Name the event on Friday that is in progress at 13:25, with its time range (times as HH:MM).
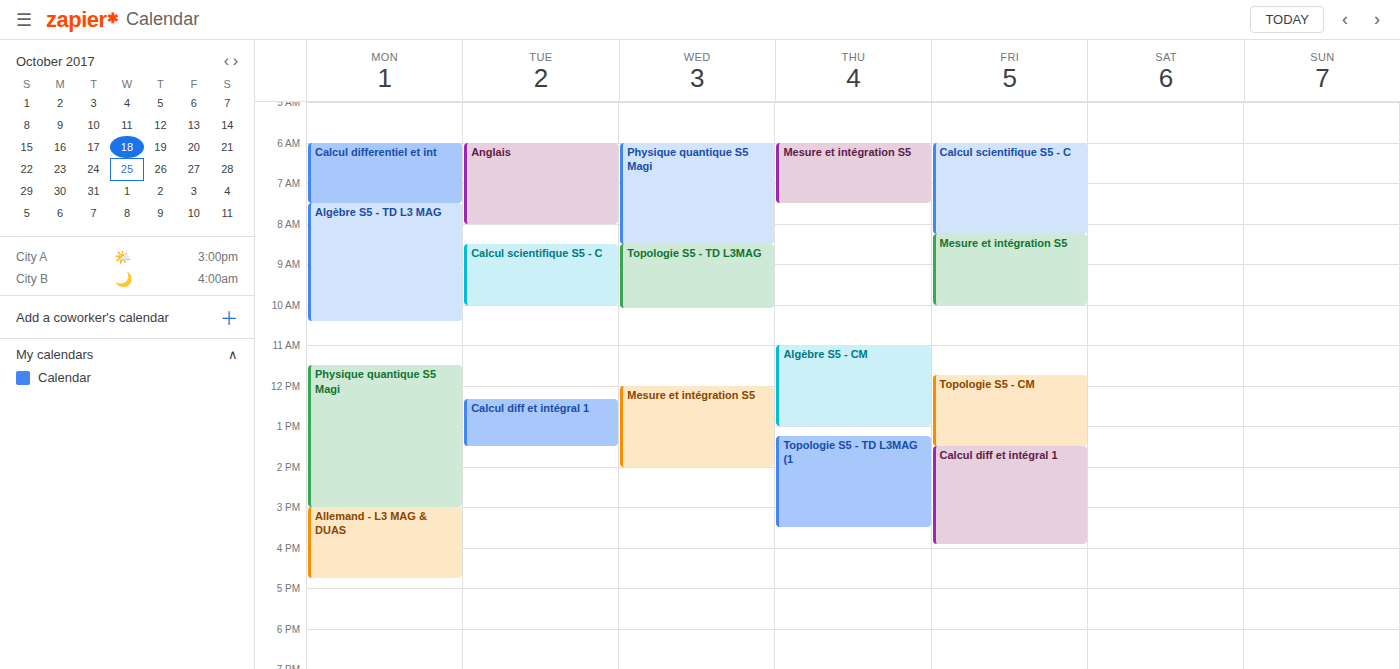
"Topologie S5 - CM", 11:45 to 13:30